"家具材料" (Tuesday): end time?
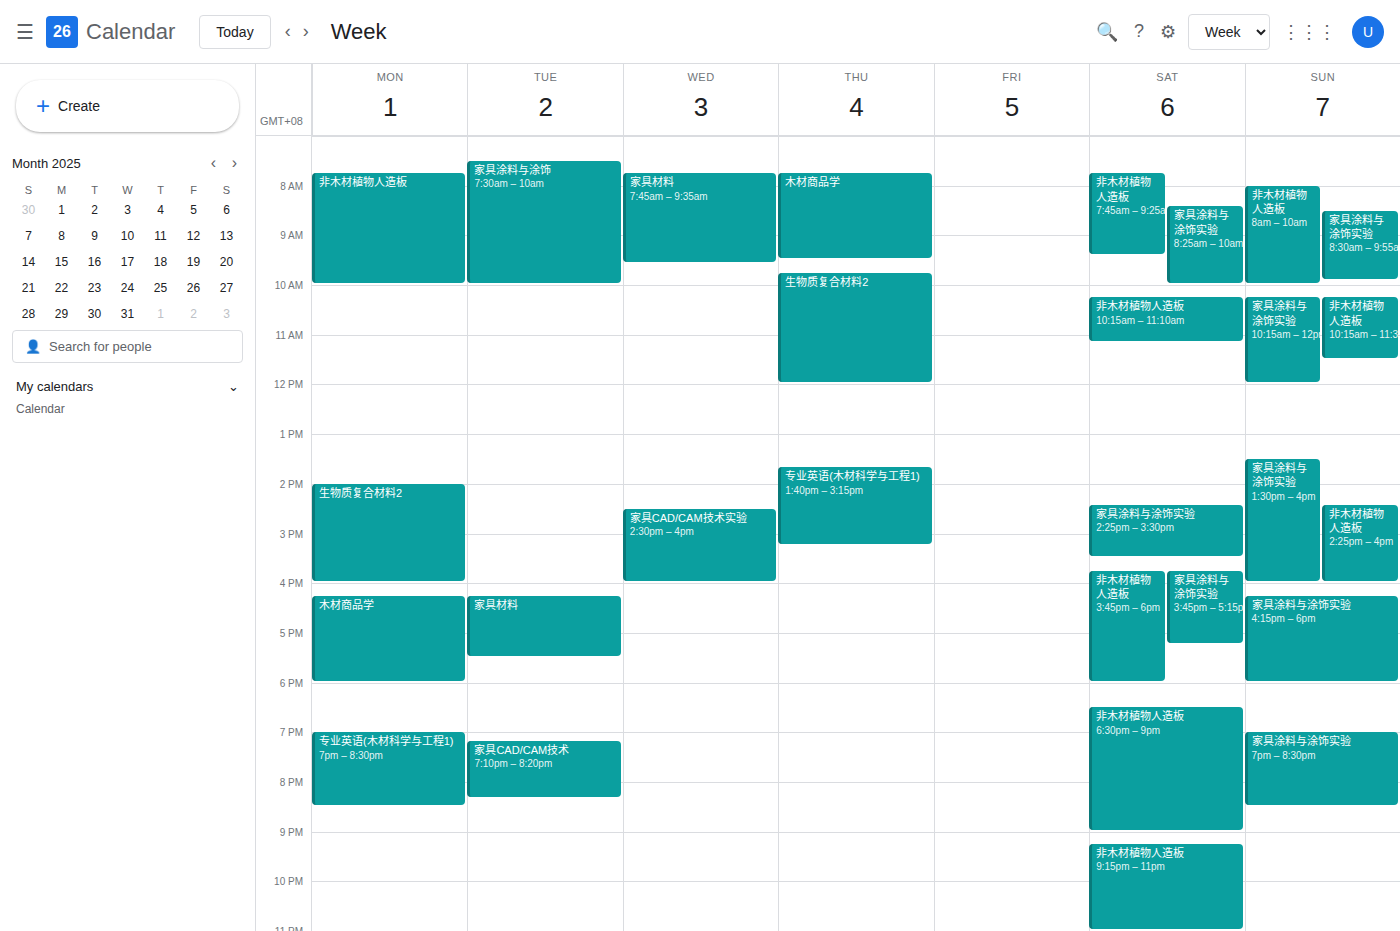
5:30 PM